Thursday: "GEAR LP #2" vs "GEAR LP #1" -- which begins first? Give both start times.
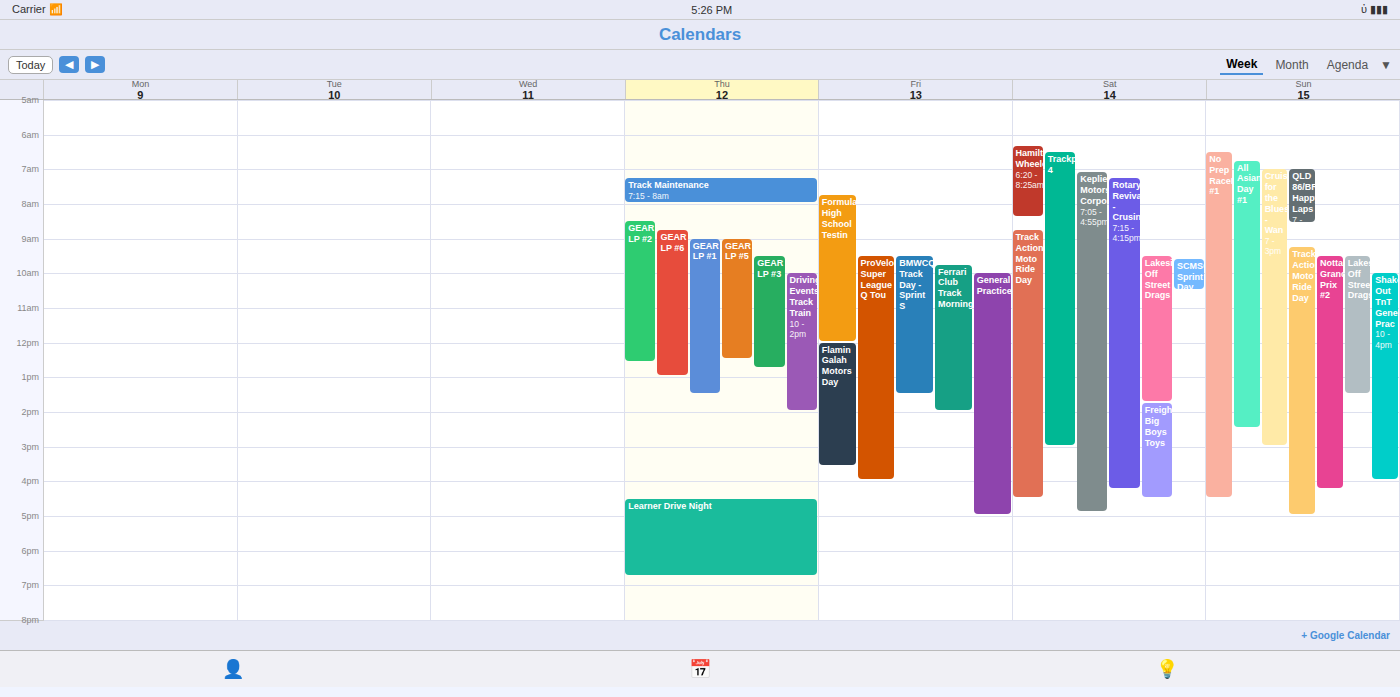
"GEAR LP #2" 8:30 AM; "GEAR LP #1" 9:00 AM.